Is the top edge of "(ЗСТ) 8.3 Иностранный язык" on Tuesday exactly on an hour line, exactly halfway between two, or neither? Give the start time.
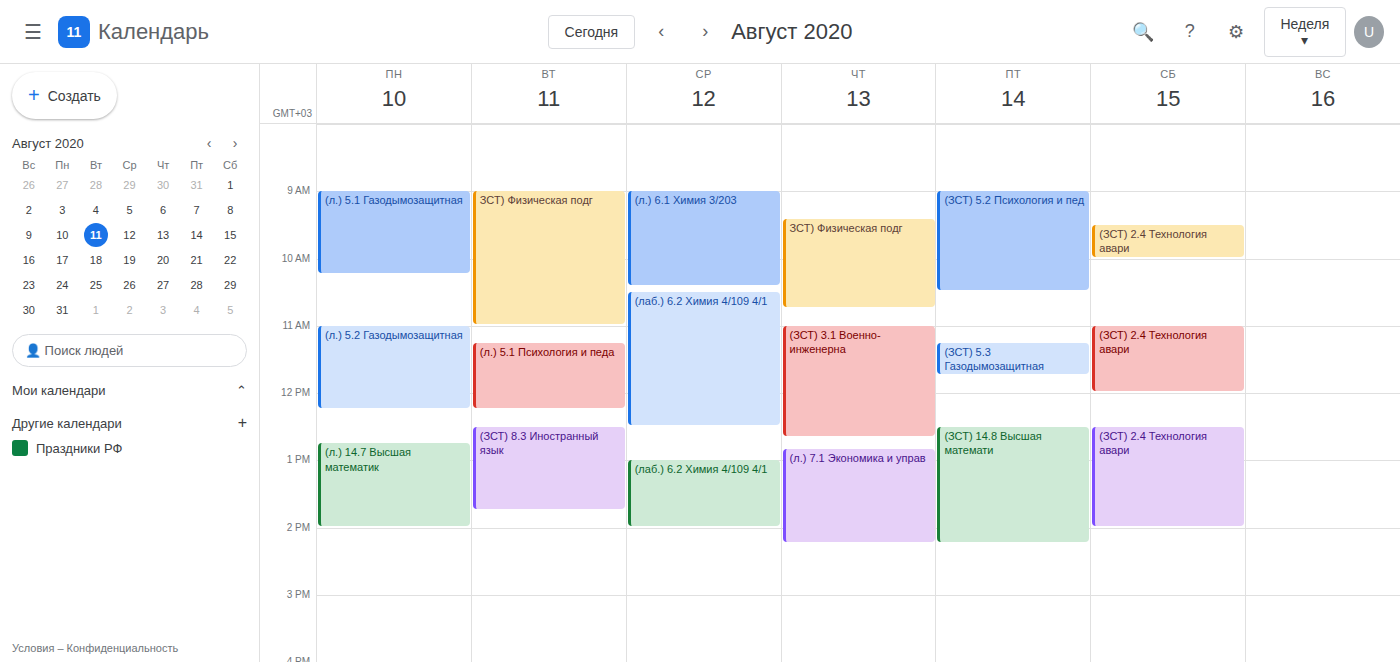
12:30 PM -- halfway between the 12 PM and 1 PM lines.